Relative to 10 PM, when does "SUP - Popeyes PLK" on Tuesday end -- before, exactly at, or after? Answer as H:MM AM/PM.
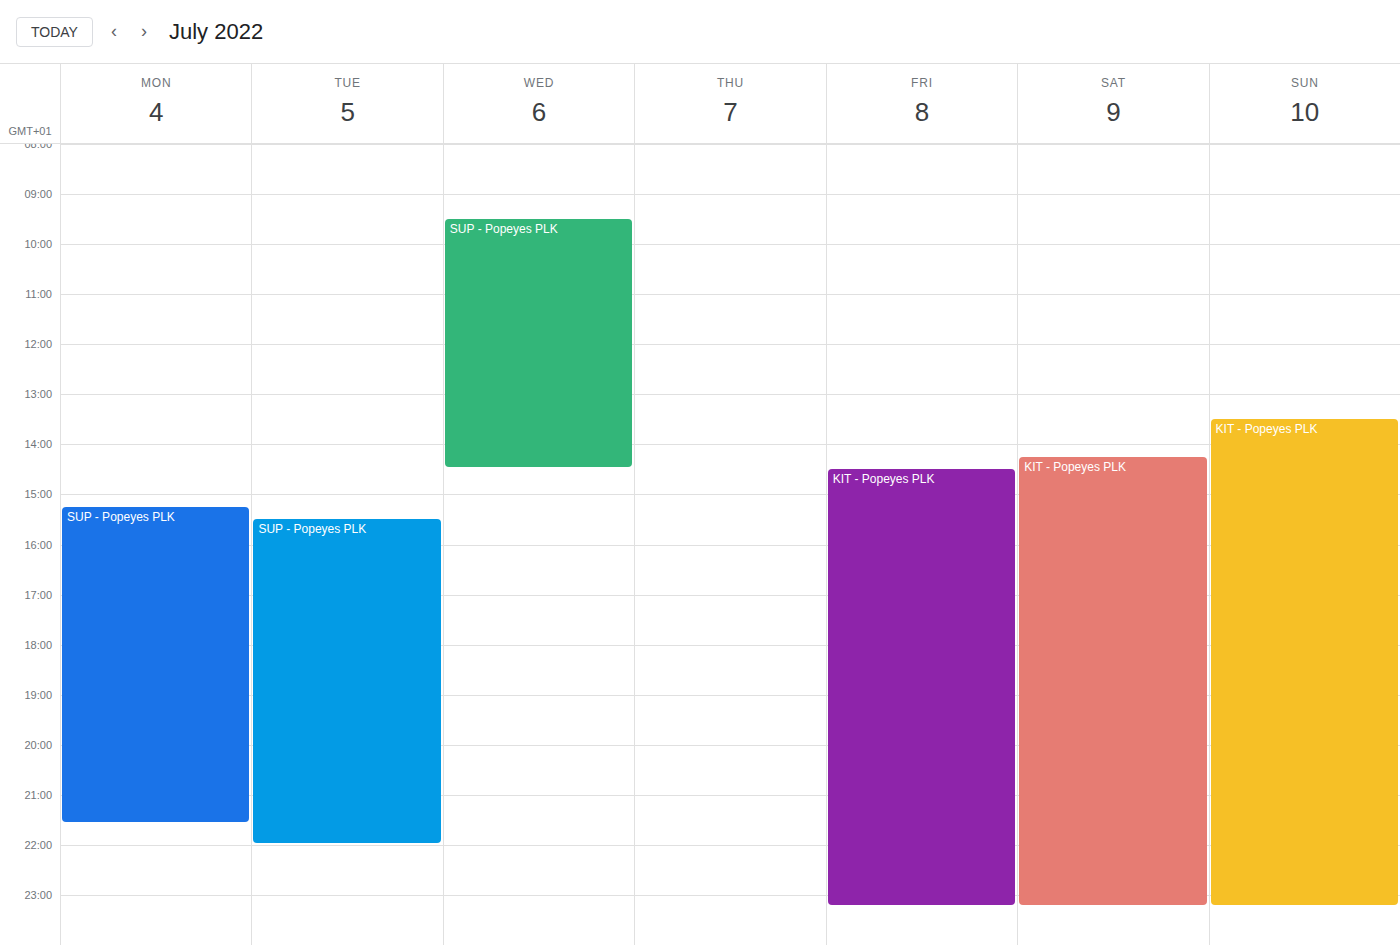
10:00 PM -- exactly at 10 PM, on the 10 PM line.